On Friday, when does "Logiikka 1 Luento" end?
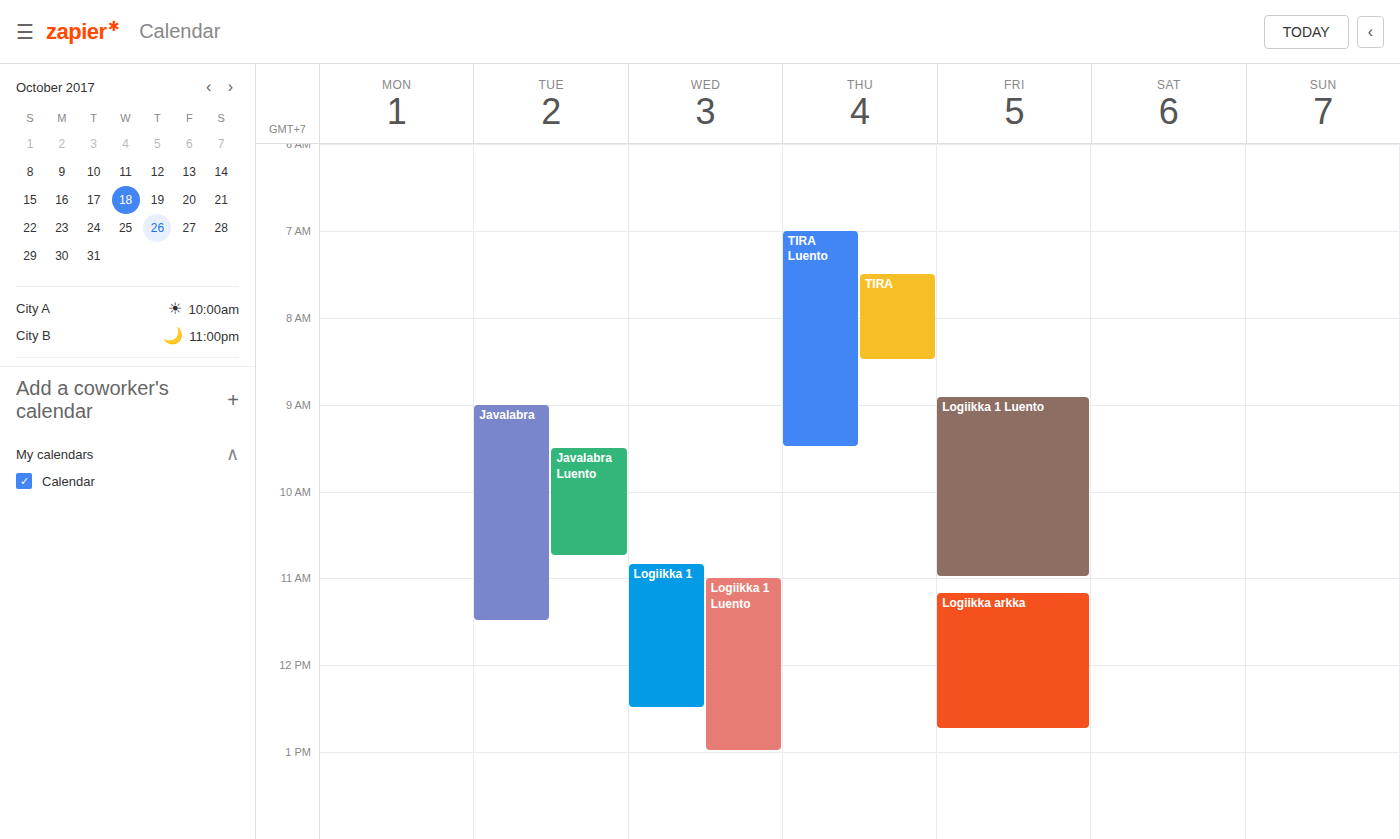
11:00 AM